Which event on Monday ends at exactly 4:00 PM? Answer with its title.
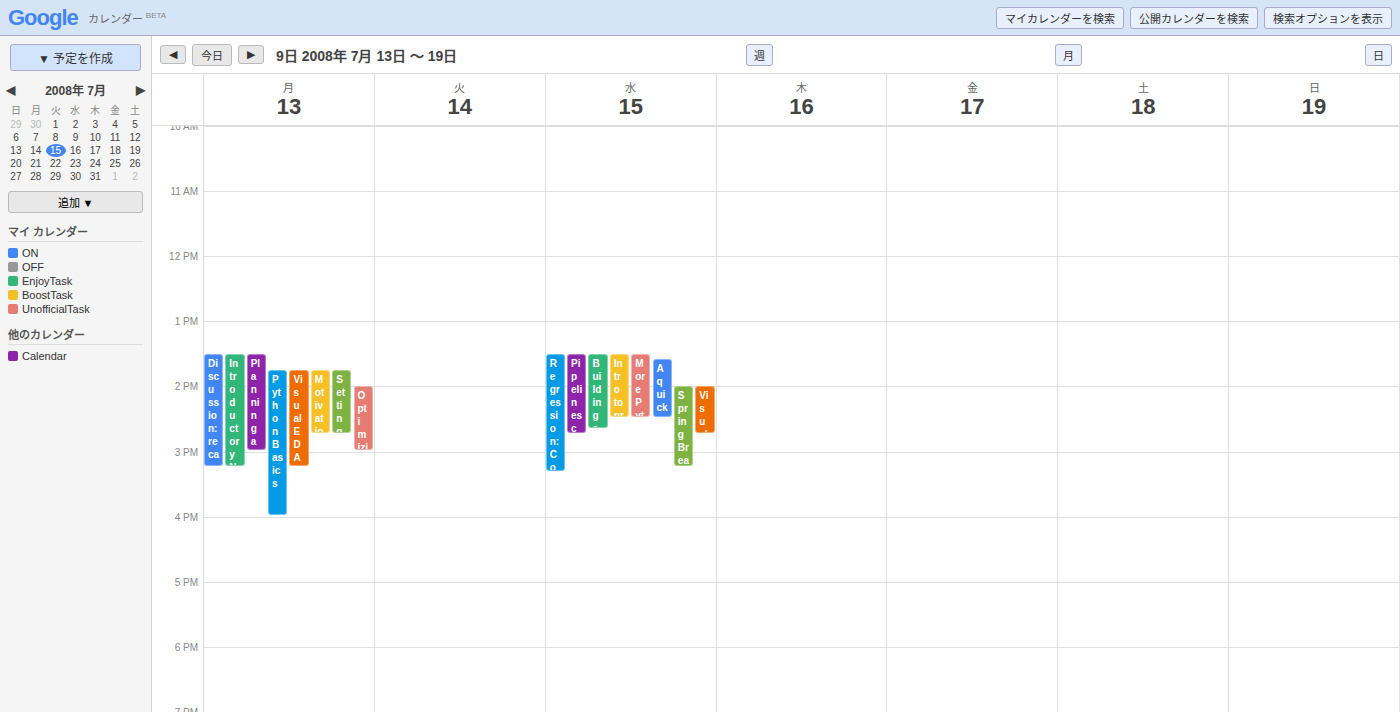
"Python Basics"